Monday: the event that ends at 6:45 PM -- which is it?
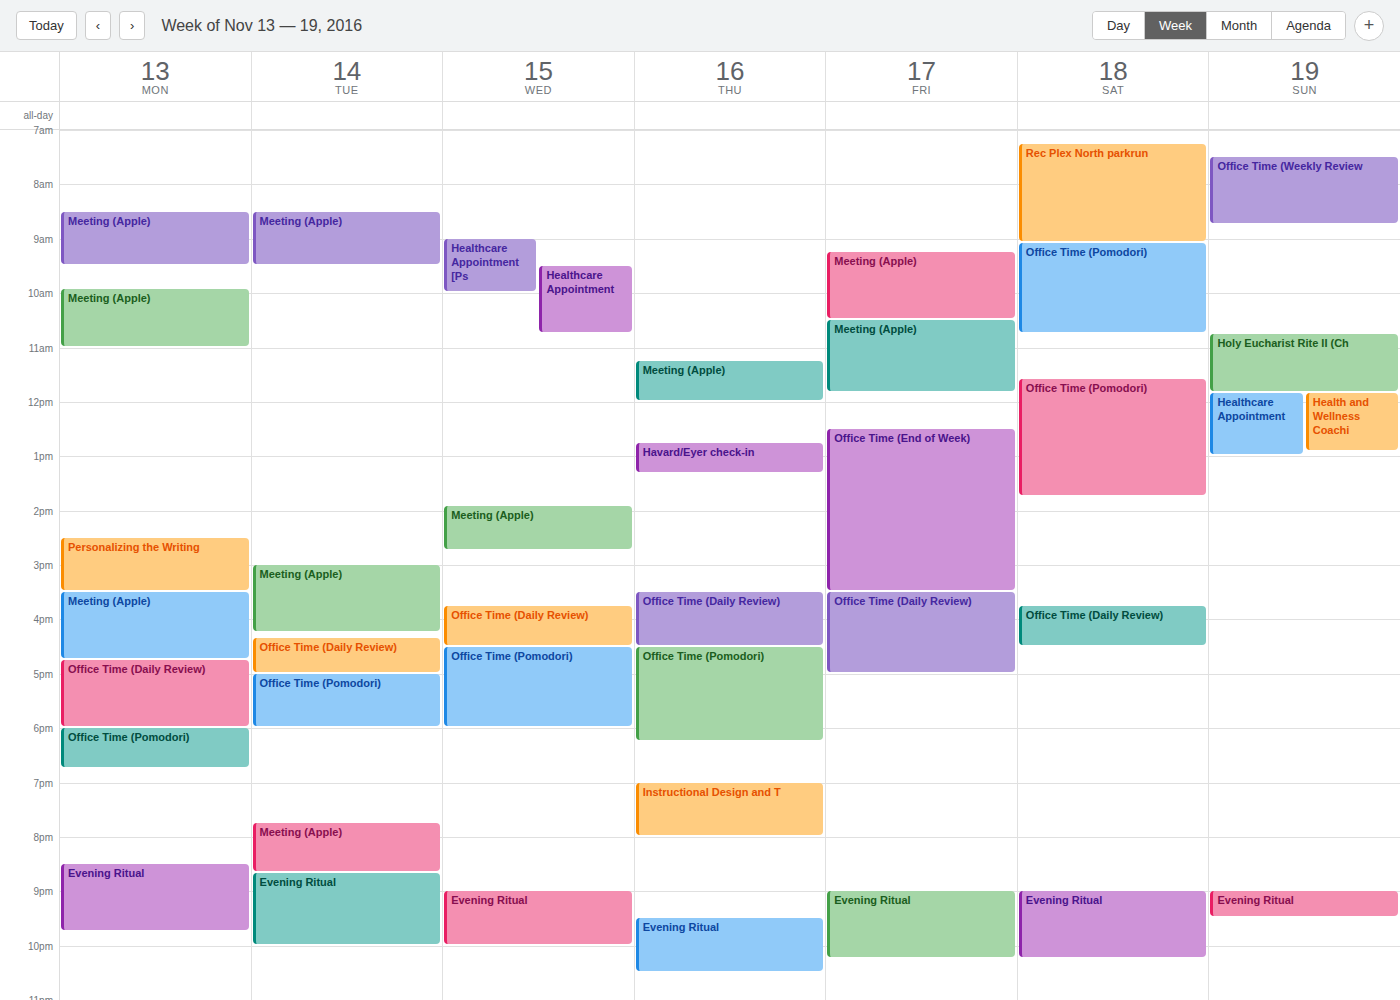
"Office Time (Pomodori)"